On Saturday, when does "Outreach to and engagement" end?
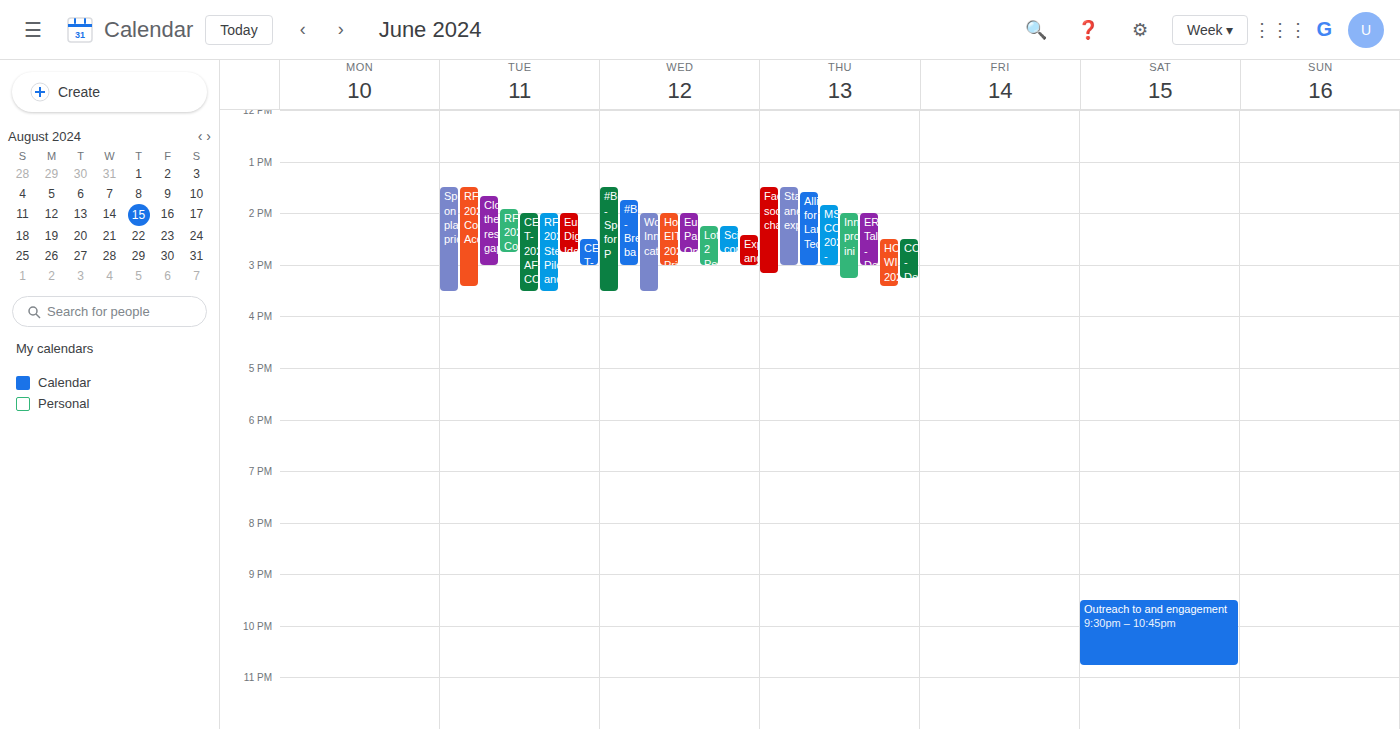
22:45